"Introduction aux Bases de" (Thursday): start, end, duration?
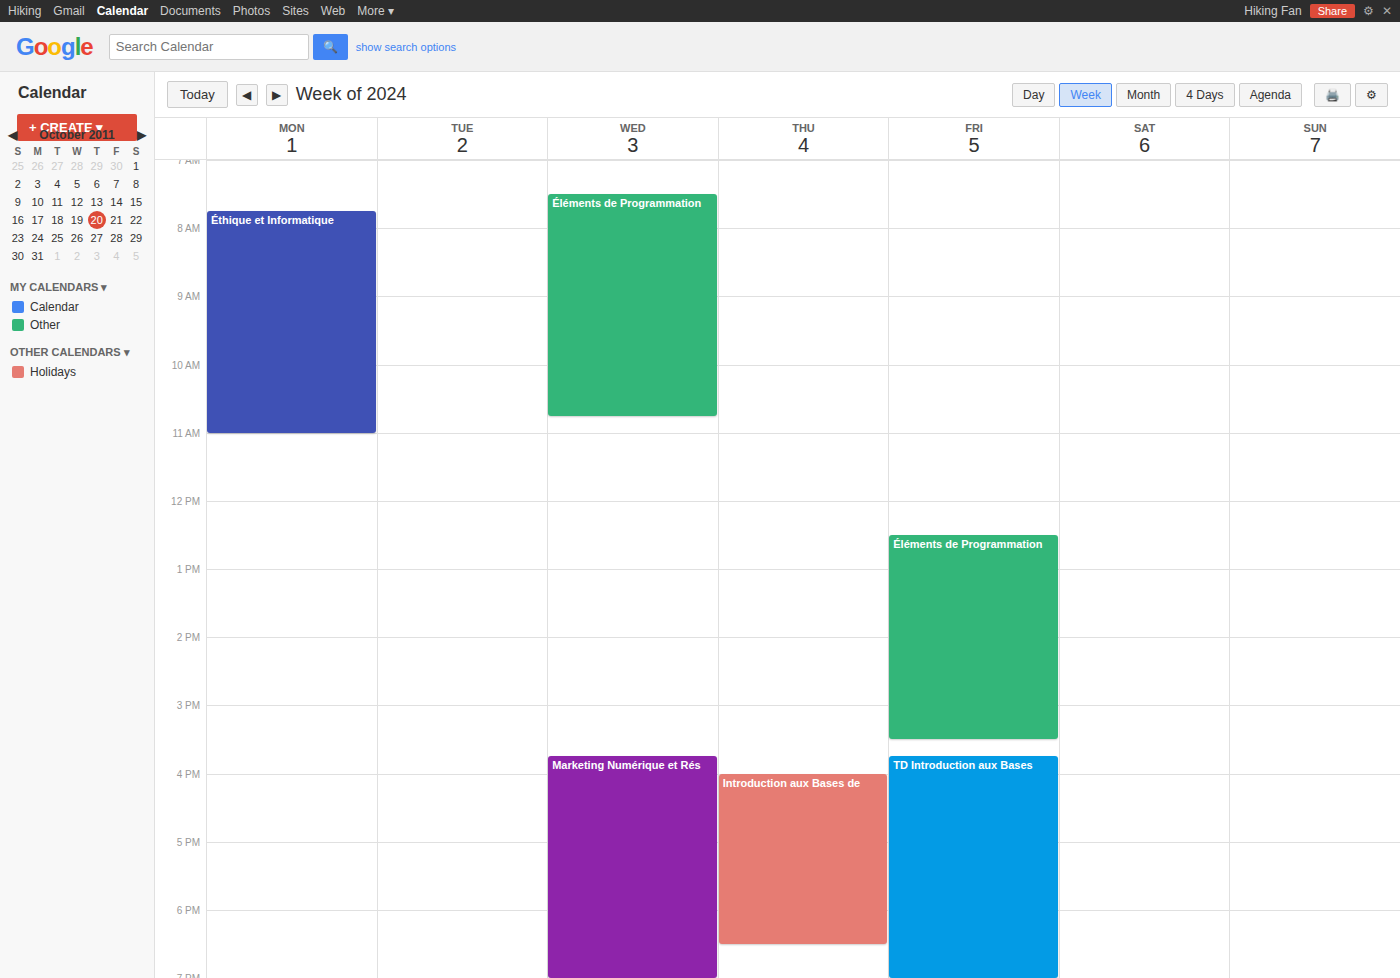
4:00 PM to 6:30 PM, 2 hours 30 minutes